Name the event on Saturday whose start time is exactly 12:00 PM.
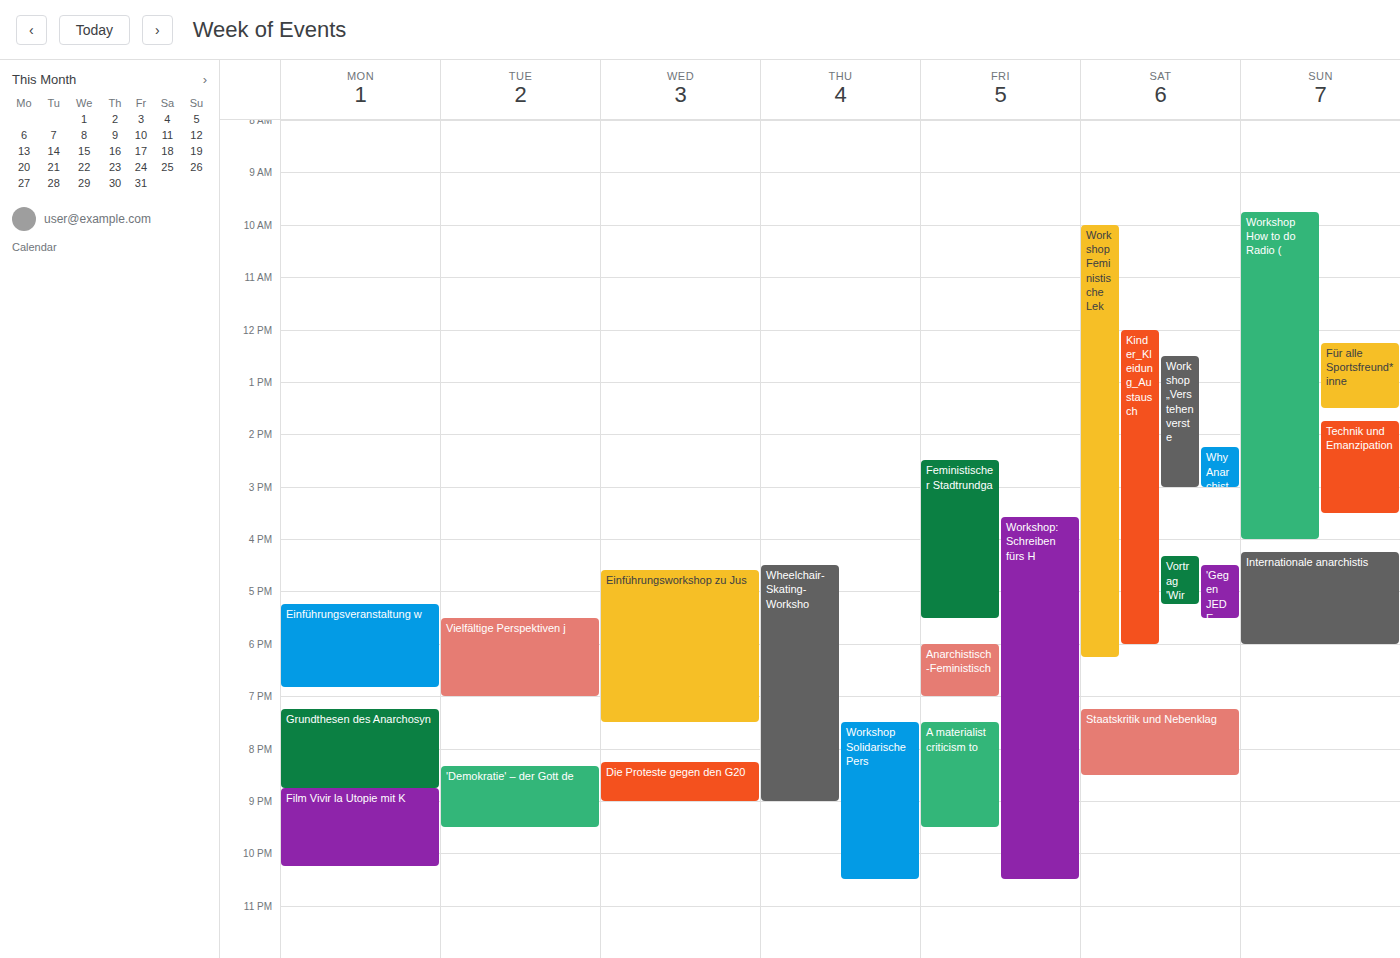
"Kinder_Kleidung_Austausch"